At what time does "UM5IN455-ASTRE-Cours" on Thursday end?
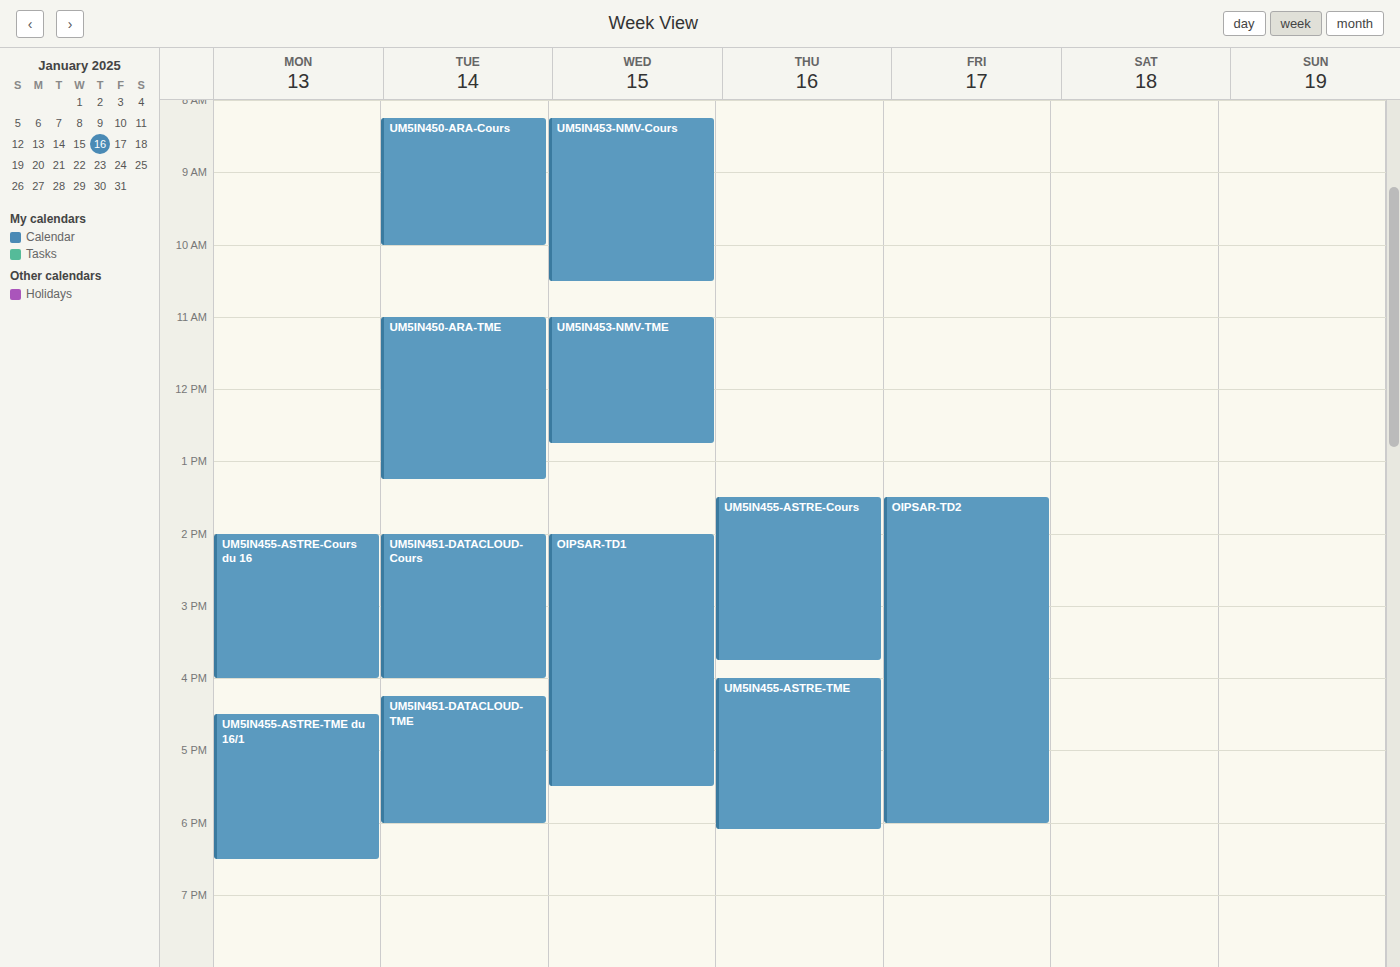
3:45 PM